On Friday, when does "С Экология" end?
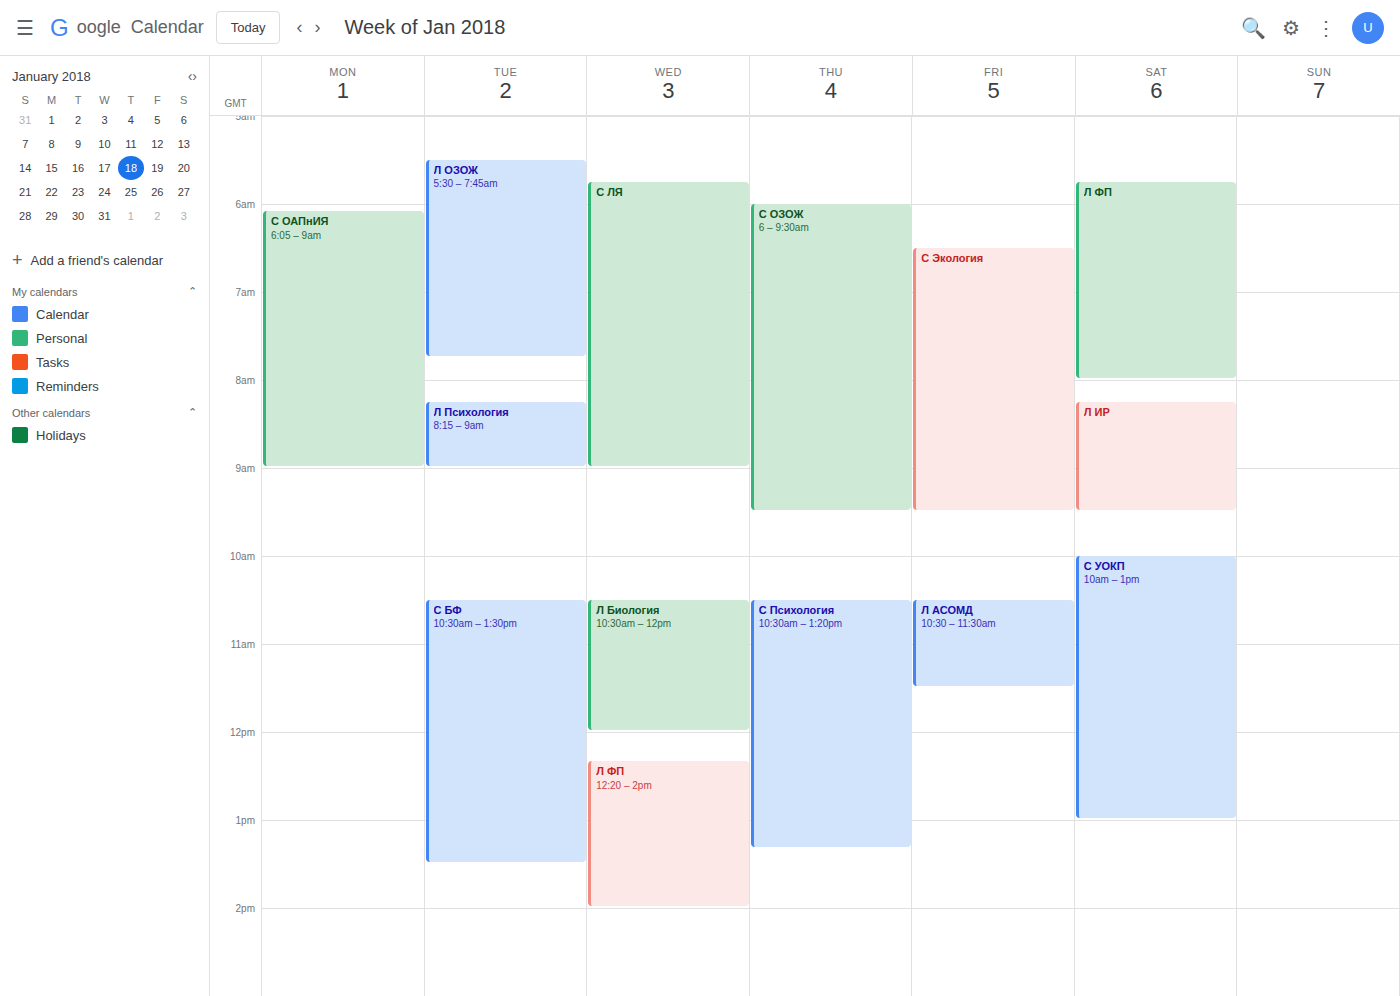
9:30 AM